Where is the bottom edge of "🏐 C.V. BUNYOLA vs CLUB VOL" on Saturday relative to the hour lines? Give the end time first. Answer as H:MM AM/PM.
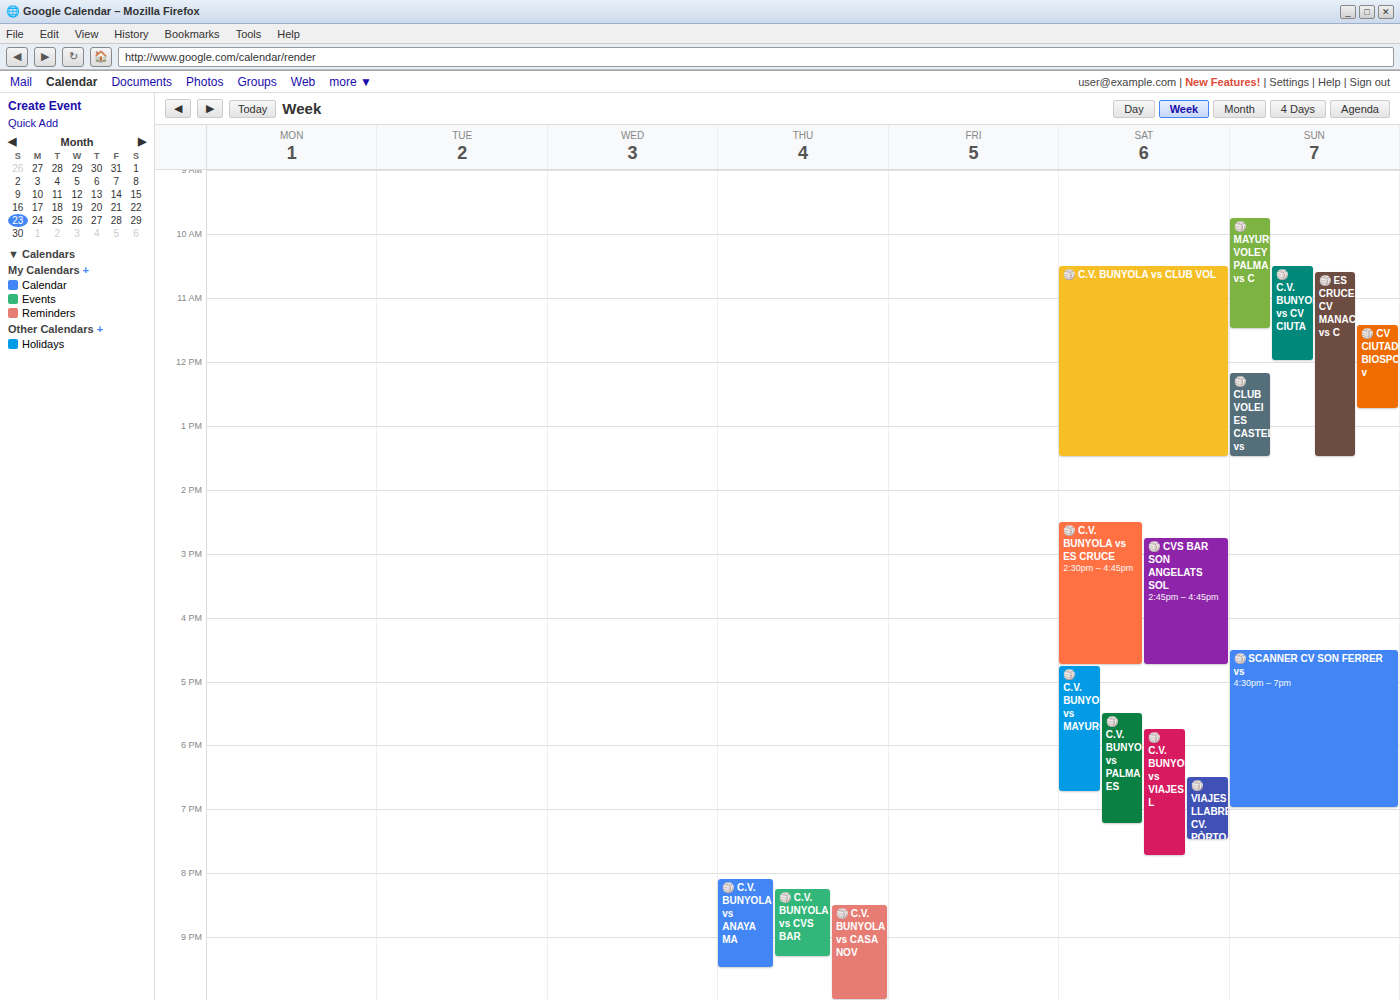
1:30 PM -- halfway between the 1 PM and 2 PM lines.